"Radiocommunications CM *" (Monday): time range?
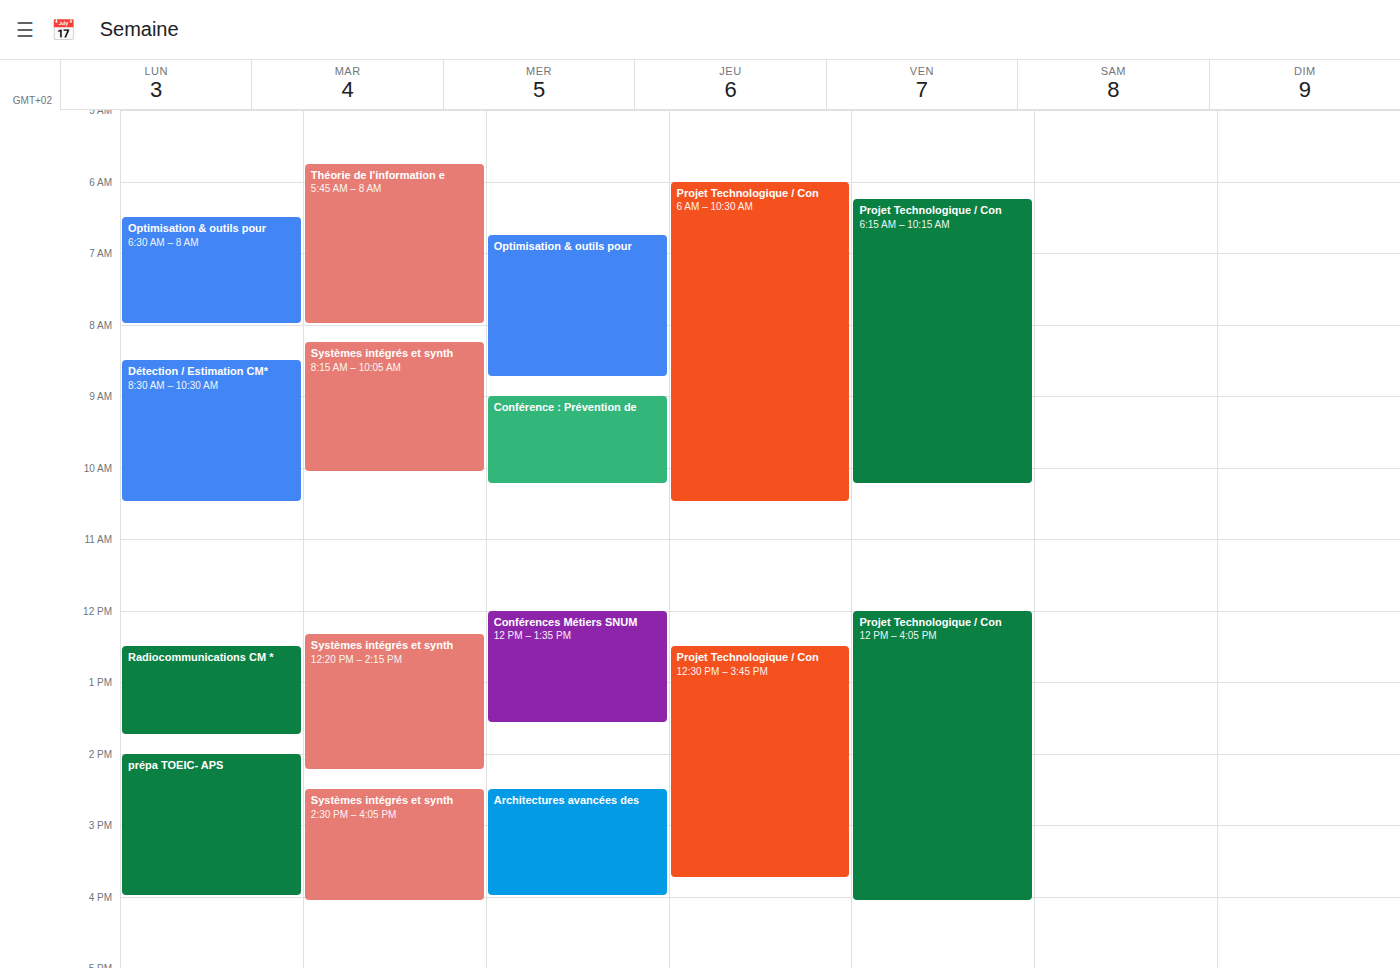
12:30 PM to 1:45 PM